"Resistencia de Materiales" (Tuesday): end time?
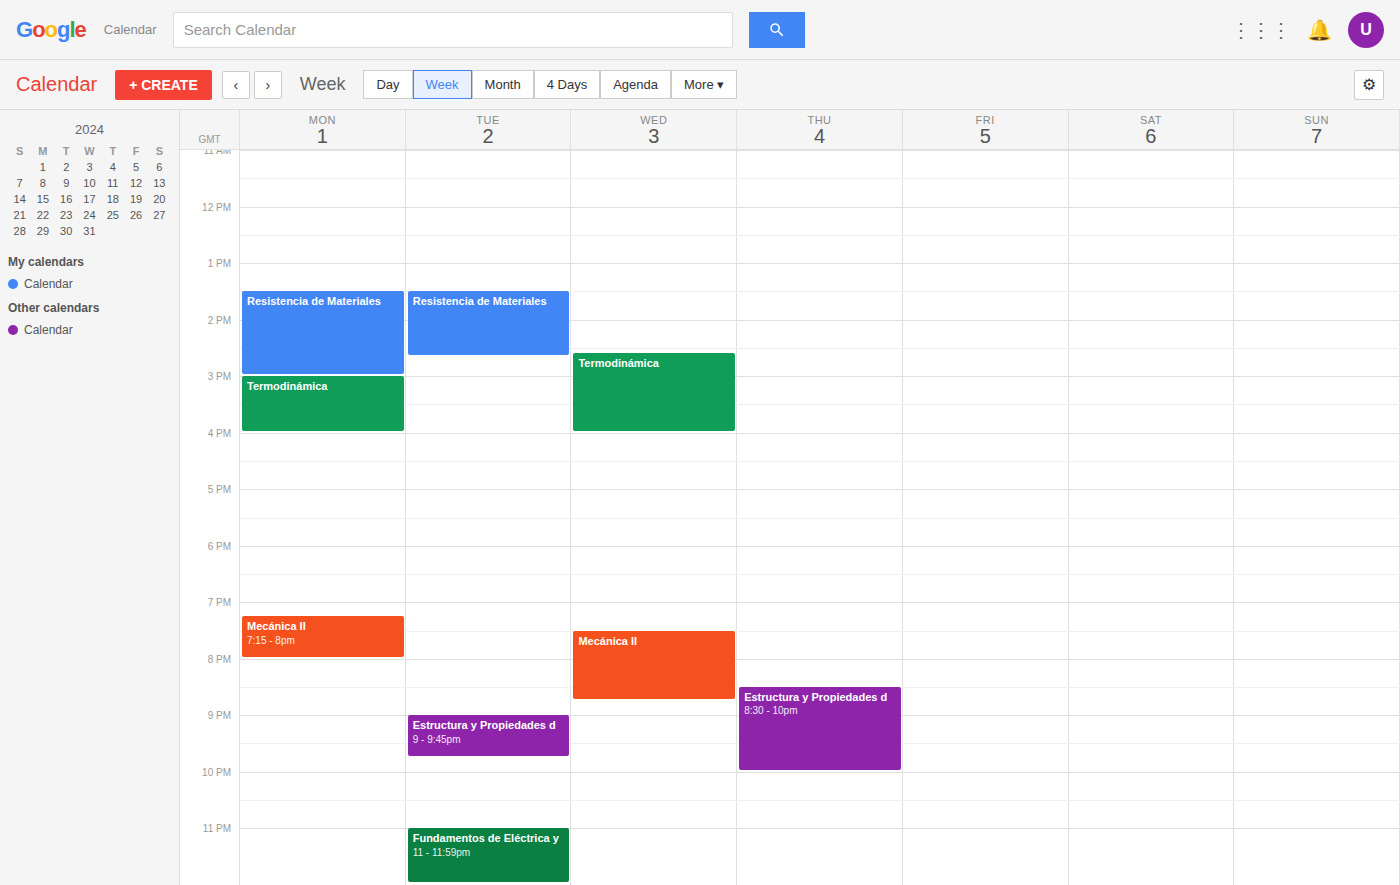
14:40